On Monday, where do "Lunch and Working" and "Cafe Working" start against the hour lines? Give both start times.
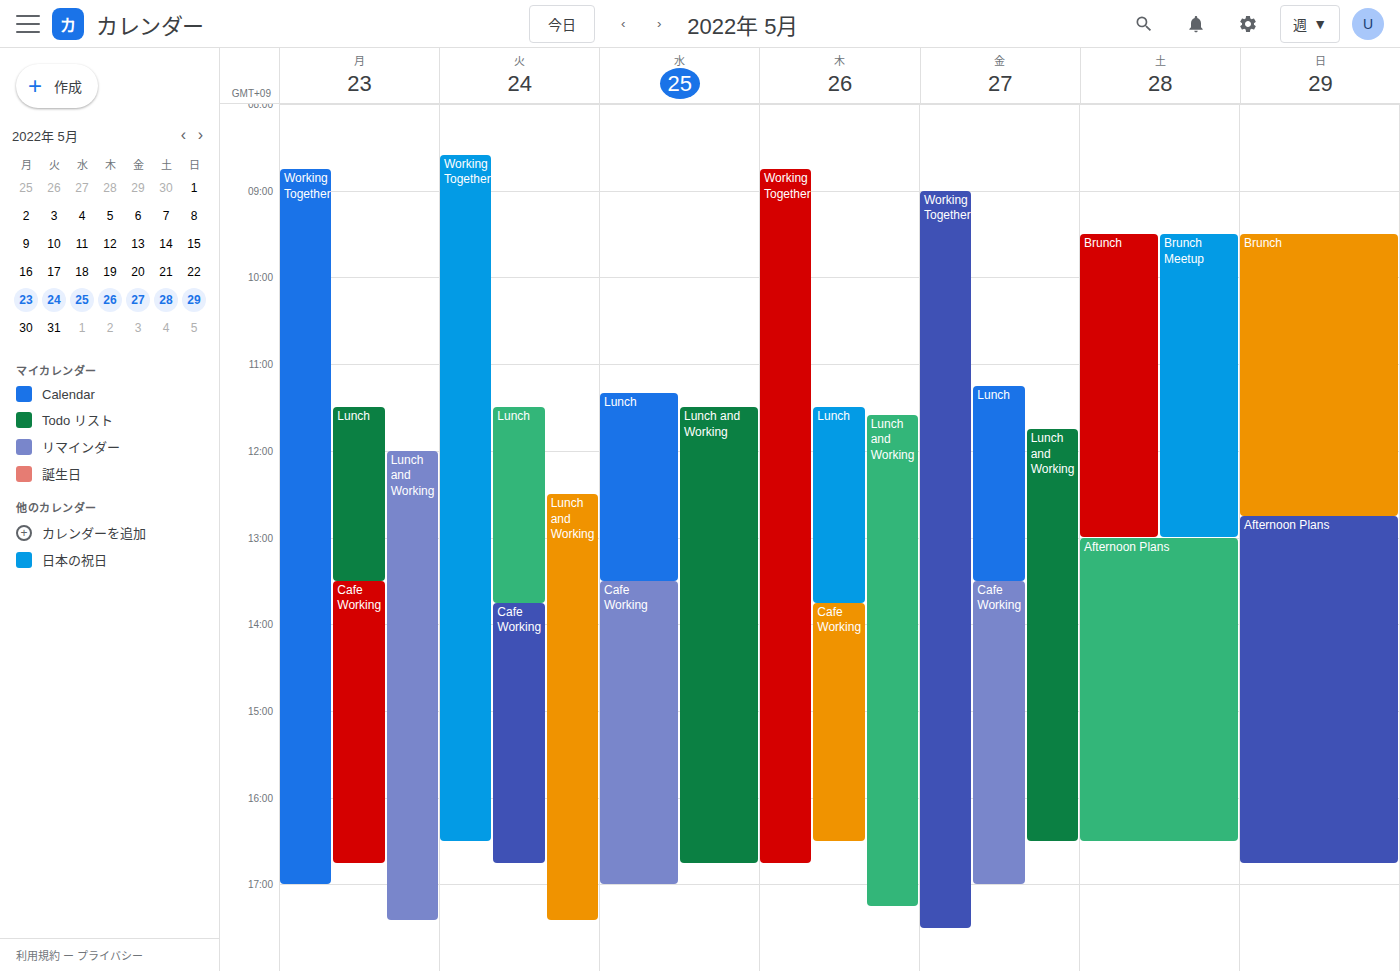
"Lunch and Working": 12:00 PM, exactly on the 12 PM line. "Cafe Working": 1:30 PM, halfway between the 1 PM and 2 PM lines.